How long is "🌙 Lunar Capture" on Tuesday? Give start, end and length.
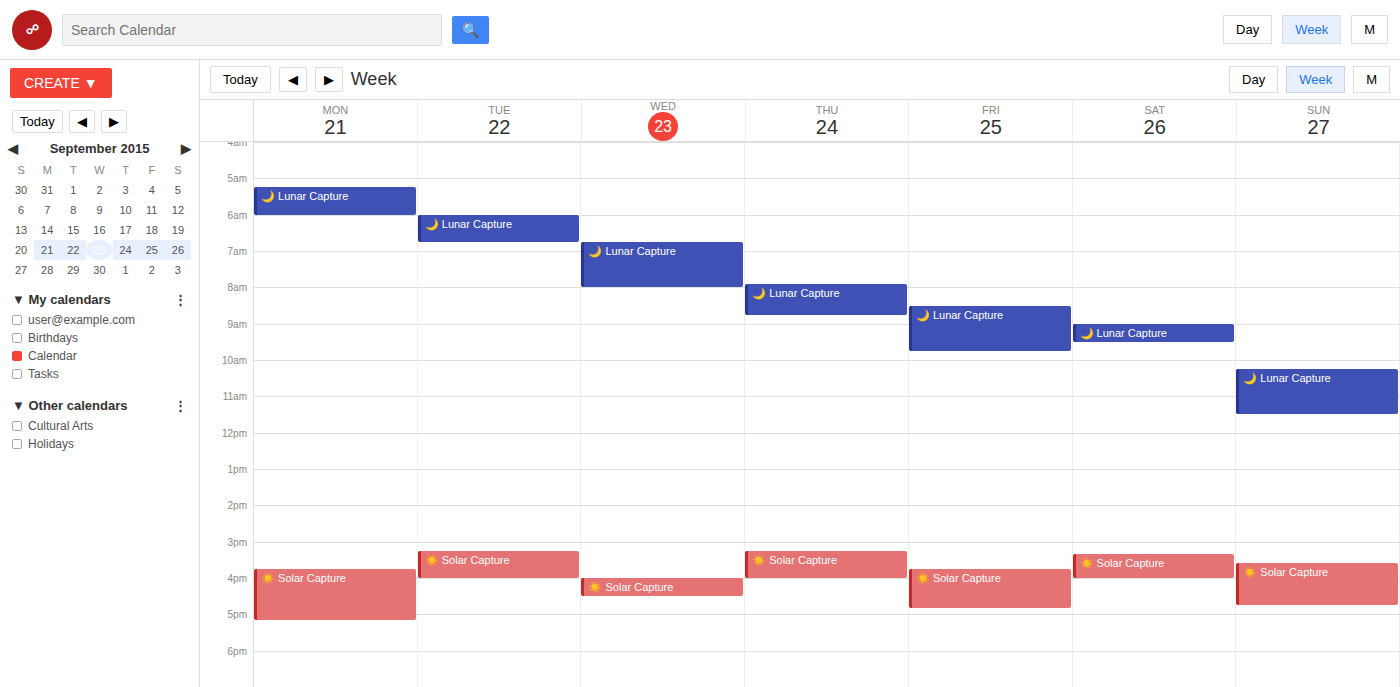
6:00 AM to 6:45 AM, 45 minutes